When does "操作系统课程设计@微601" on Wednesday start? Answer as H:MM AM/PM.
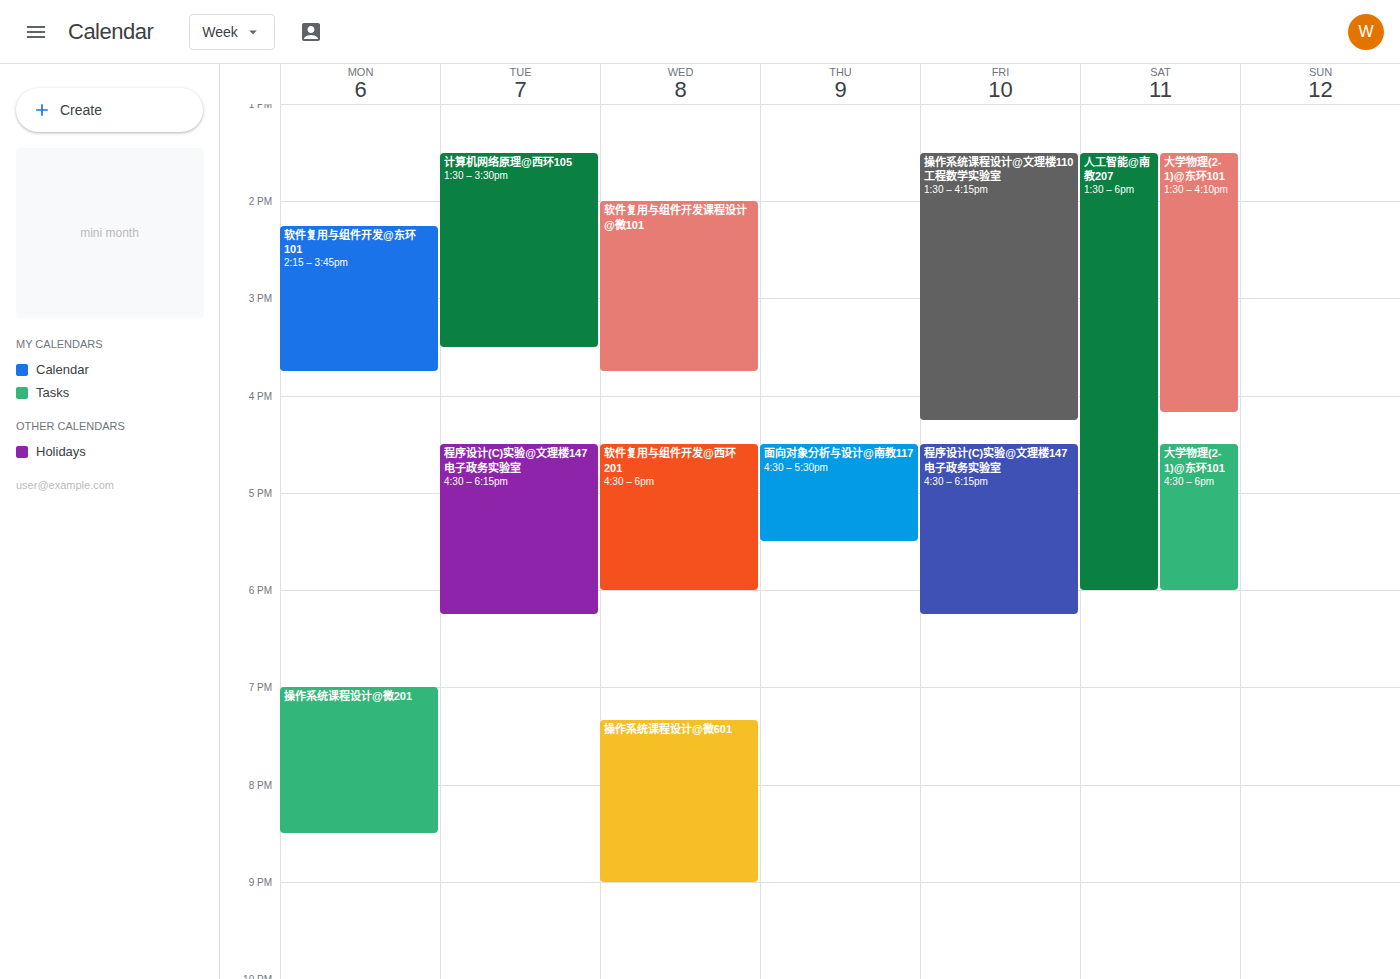
7:20 PM